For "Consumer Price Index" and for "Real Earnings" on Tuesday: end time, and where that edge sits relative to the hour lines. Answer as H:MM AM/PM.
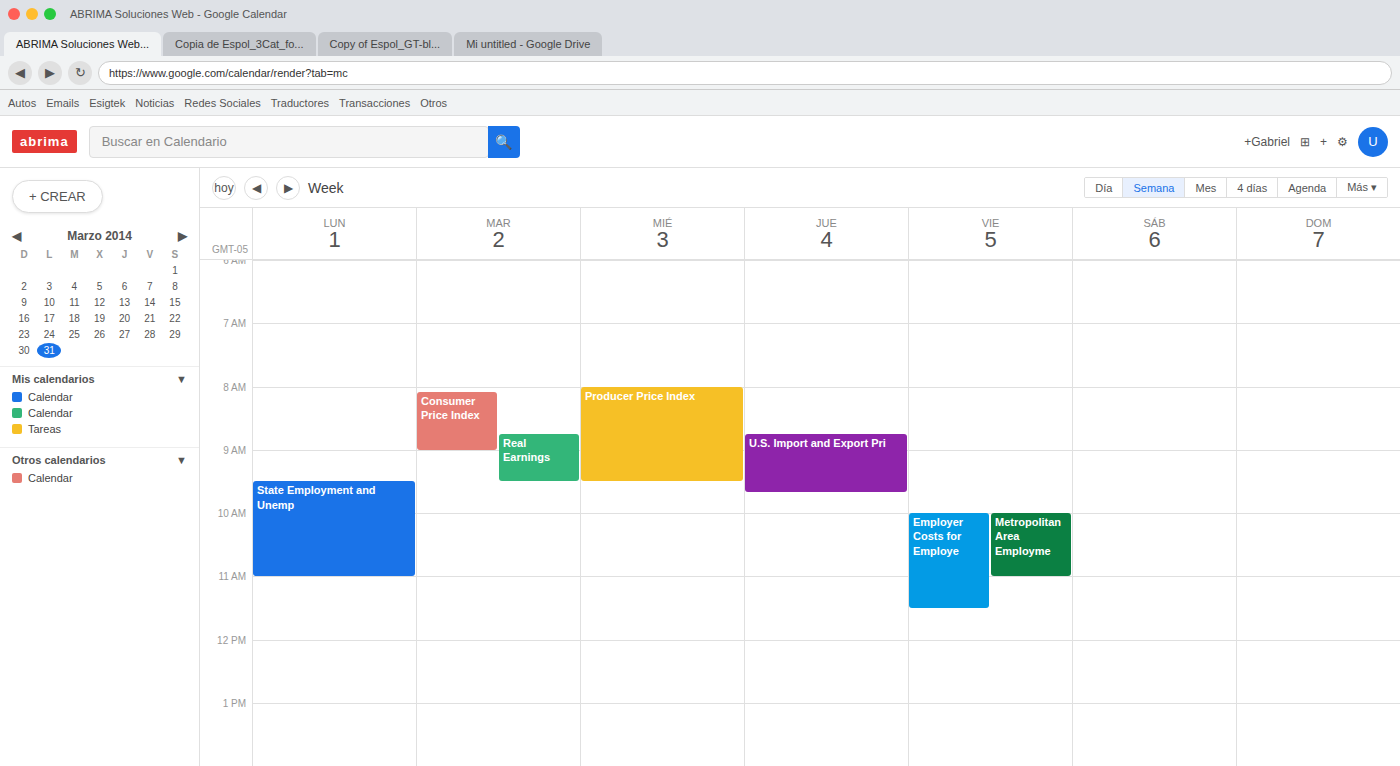
"Consumer Price Index": 9:00 AM, exactly on the 9 AM line. "Real Earnings": 9:30 AM, halfway between the 9 AM and 10 AM lines.